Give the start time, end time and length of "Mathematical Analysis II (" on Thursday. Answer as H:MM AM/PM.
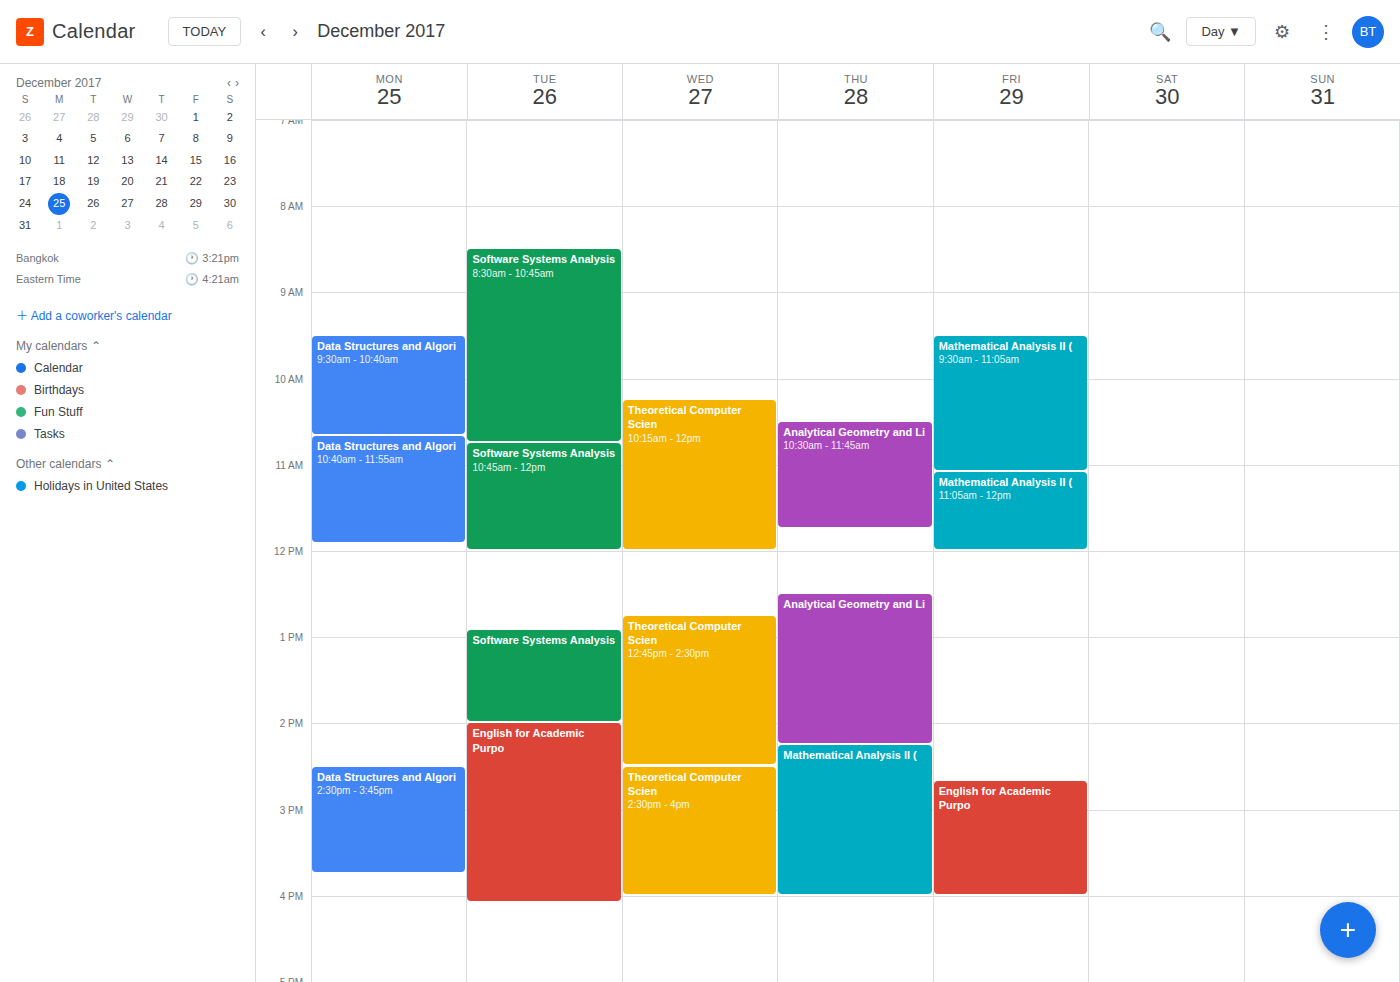
2:15 PM to 4:00 PM, 1 hour 45 minutes